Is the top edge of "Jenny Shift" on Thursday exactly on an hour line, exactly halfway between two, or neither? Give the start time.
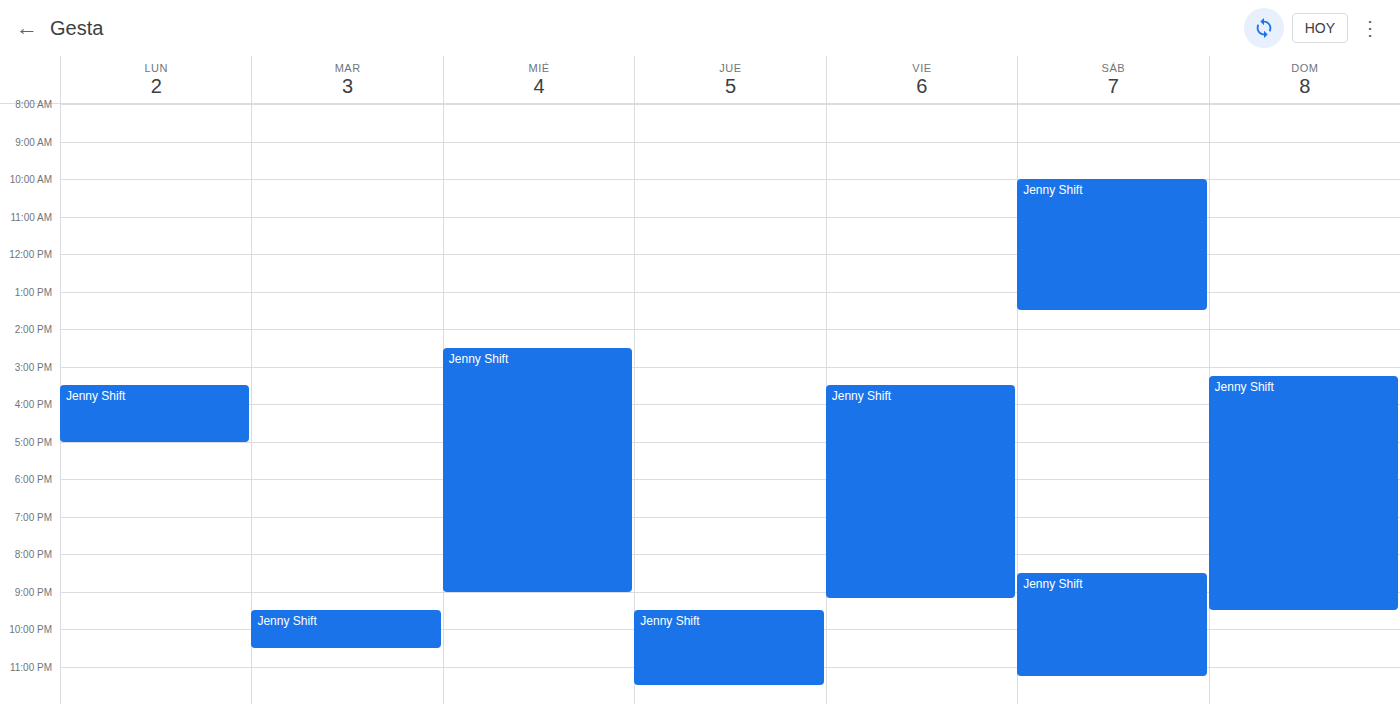
9:30 PM -- halfway between the 9 PM and 10 PM lines.